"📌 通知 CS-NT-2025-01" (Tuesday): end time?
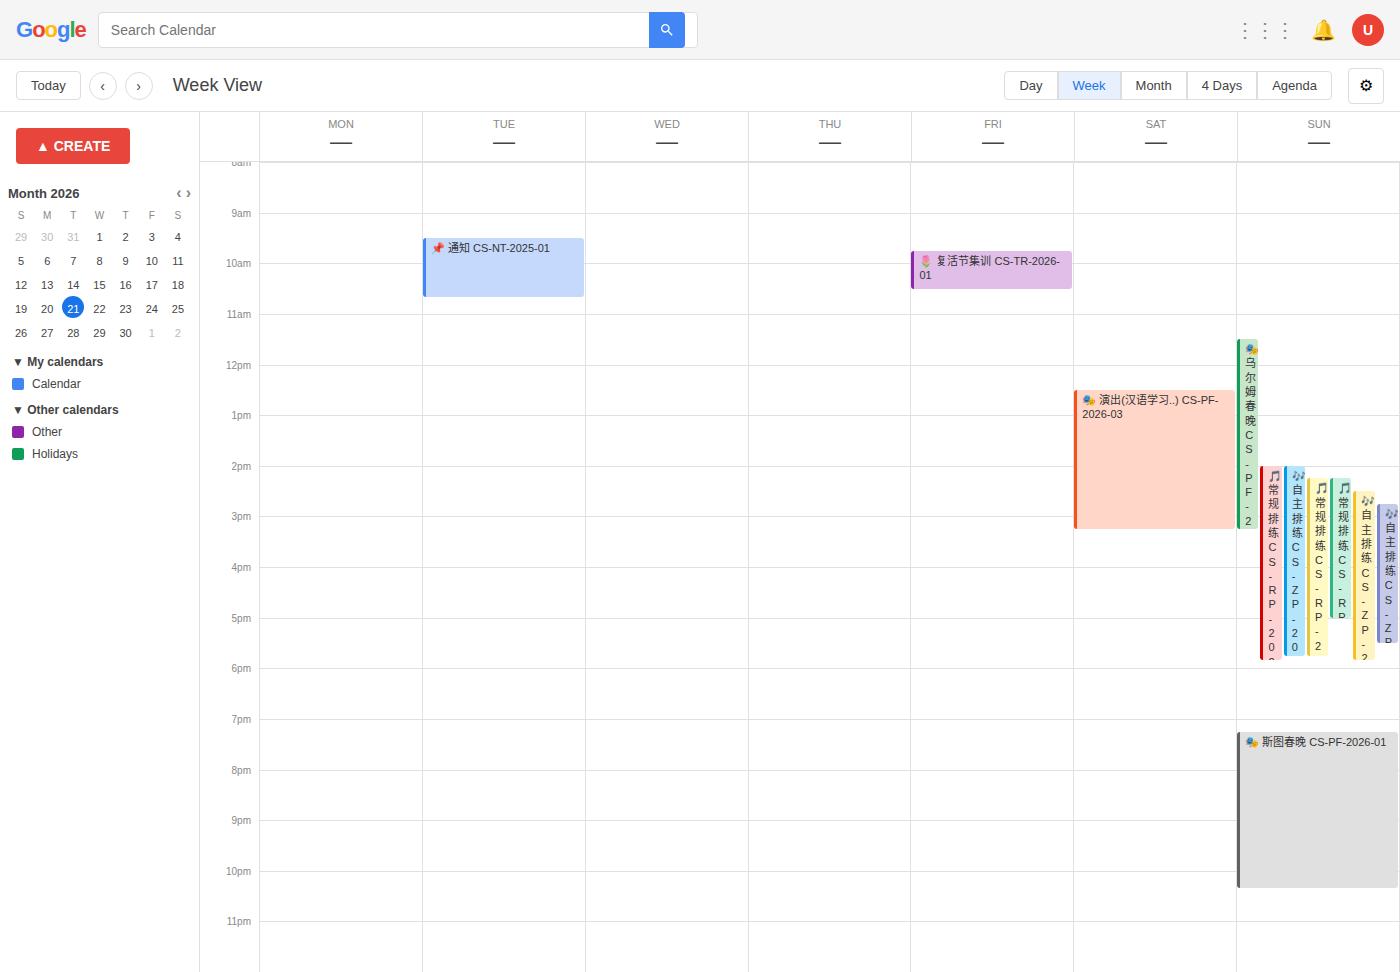
10:40 AM